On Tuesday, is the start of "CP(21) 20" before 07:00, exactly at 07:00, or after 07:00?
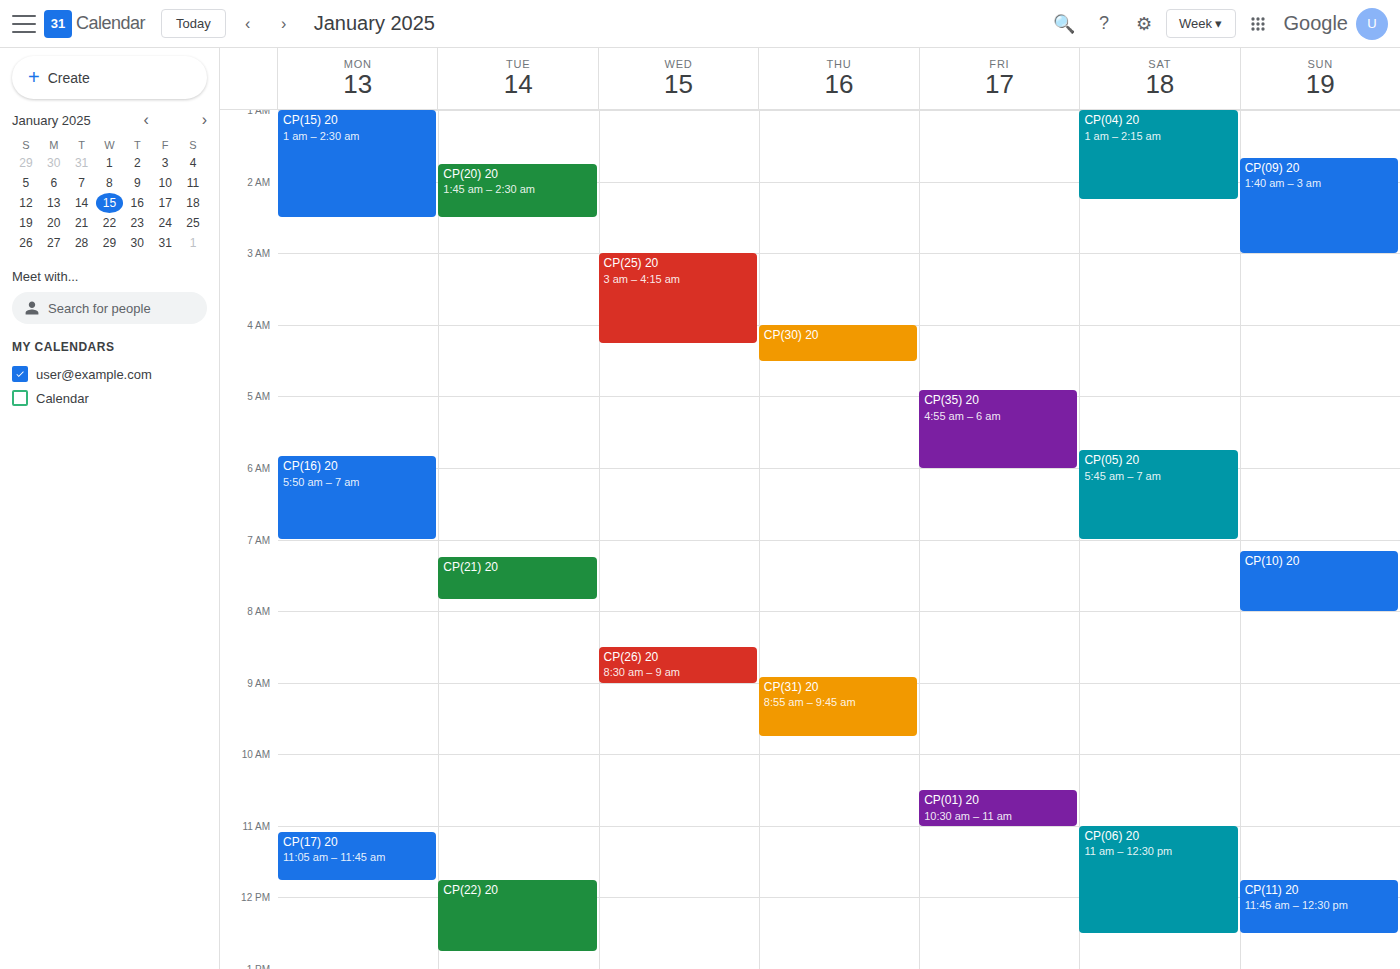
07:15 -- after 07:00, 15 minutes below the 07:00 line.